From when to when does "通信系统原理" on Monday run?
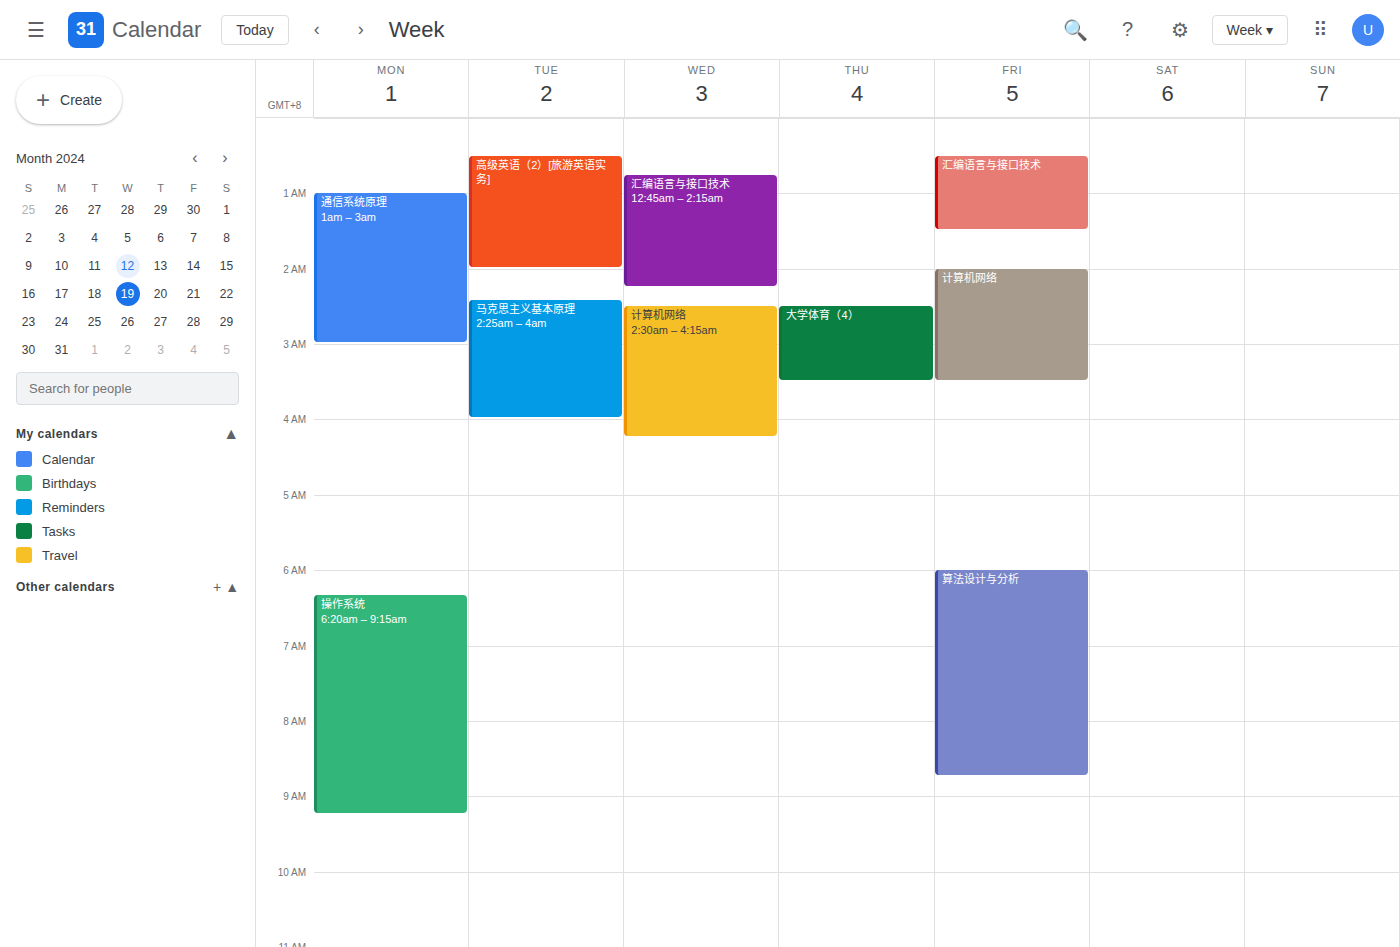
1:00 AM to 3:00 AM